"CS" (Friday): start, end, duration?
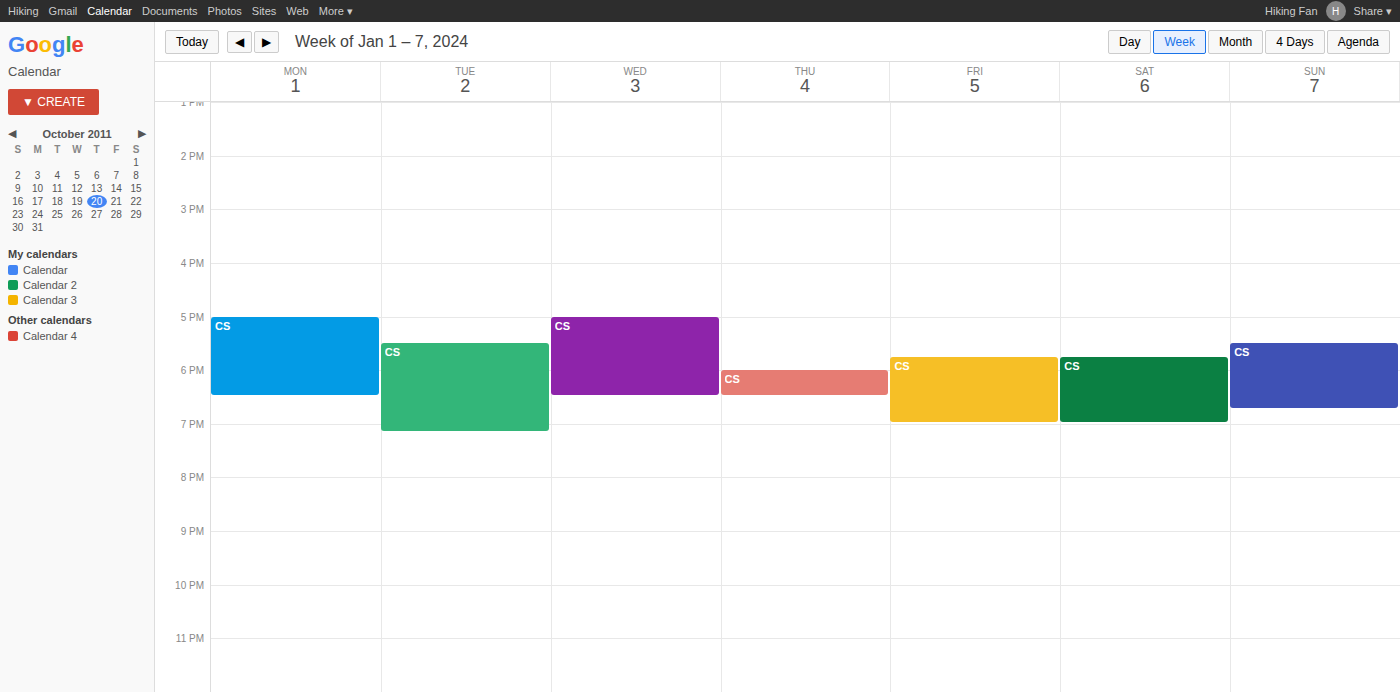
17:45 to 19:00, 1 hour 15 minutes